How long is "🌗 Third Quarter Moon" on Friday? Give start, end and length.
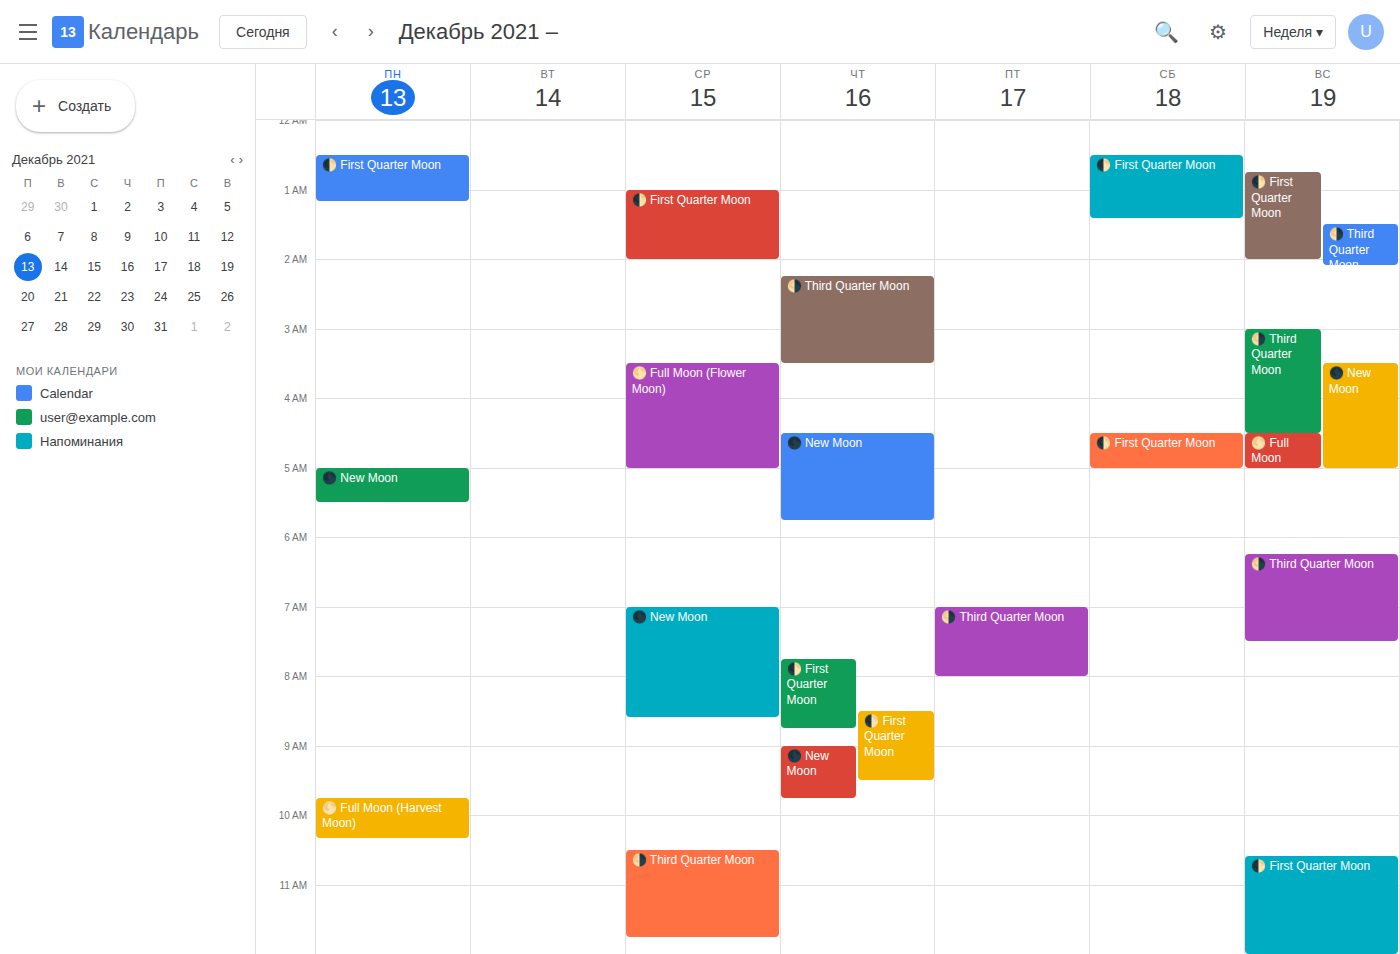
7:00 AM to 8:00 AM, 1 hour